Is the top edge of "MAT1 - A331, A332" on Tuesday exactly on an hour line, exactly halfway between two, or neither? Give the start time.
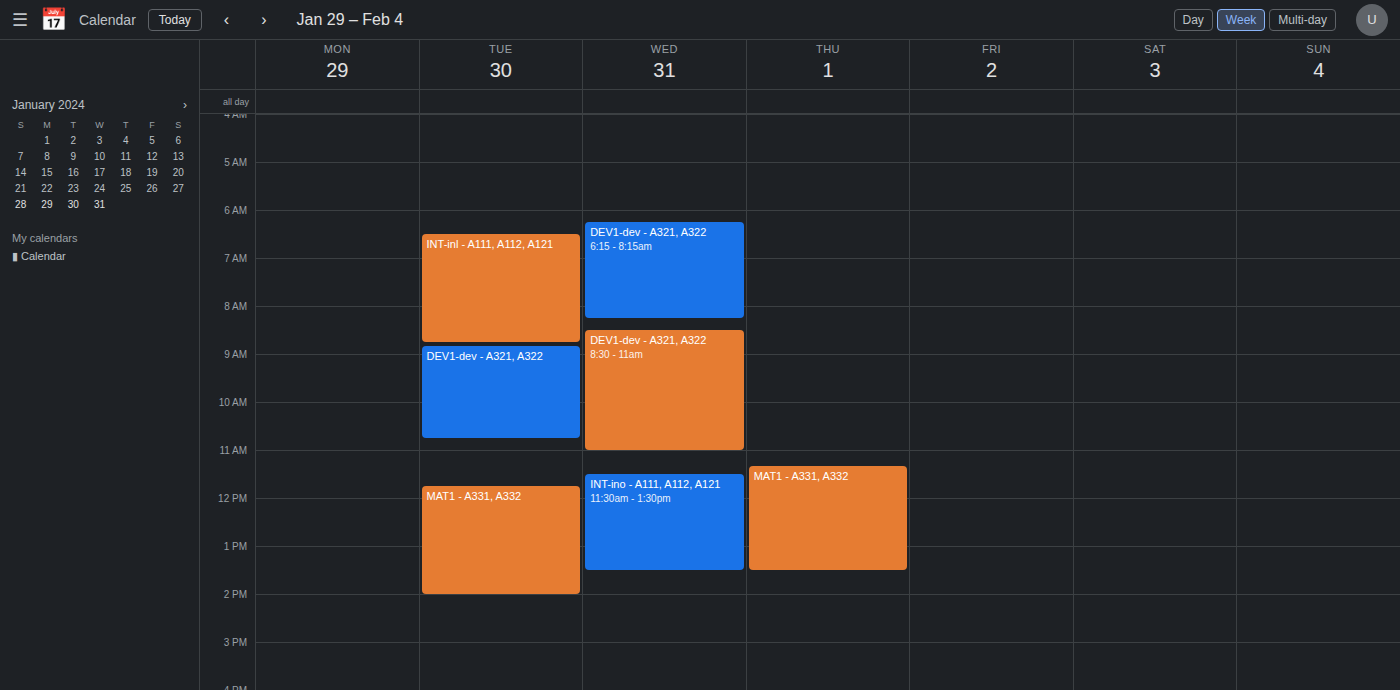
11:45 -- neither: three quarters of the way from the 11:00 line to the 12:00 line.